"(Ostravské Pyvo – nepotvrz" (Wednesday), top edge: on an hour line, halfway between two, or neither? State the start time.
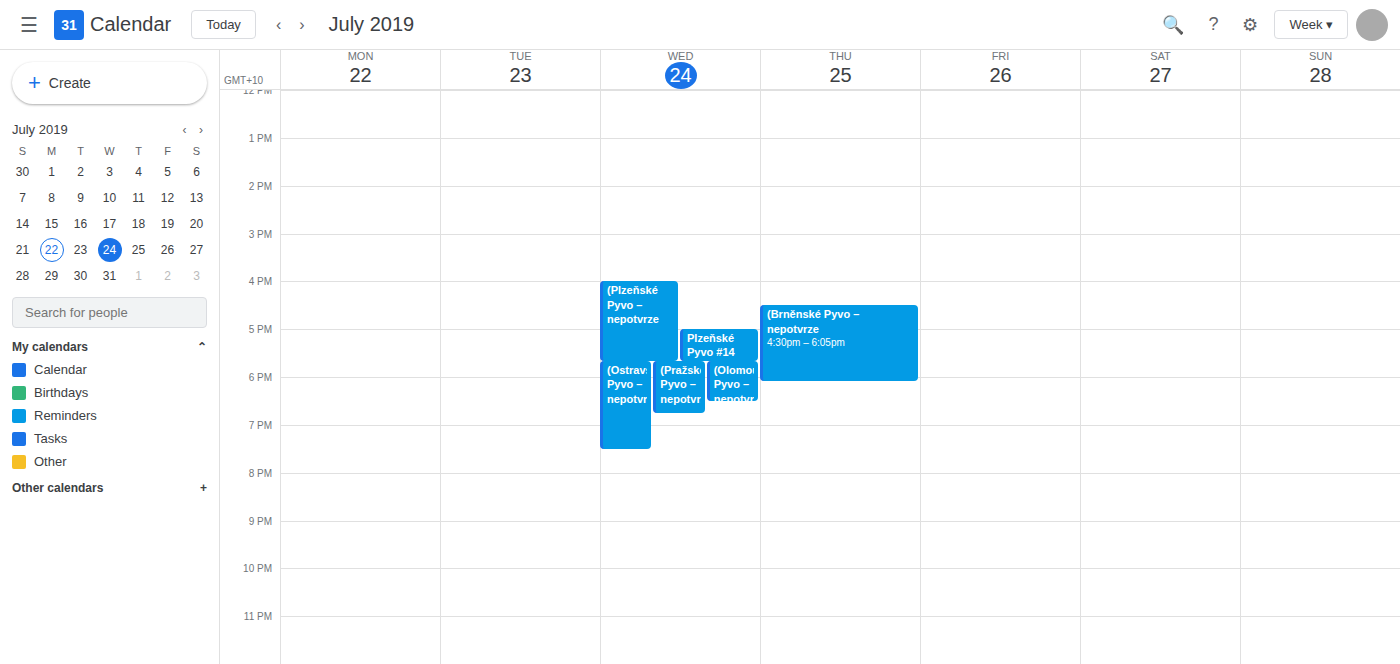
5:40 PM -- neither: 40 minutes below the 5 PM line and 20 minutes above the 6 PM line.